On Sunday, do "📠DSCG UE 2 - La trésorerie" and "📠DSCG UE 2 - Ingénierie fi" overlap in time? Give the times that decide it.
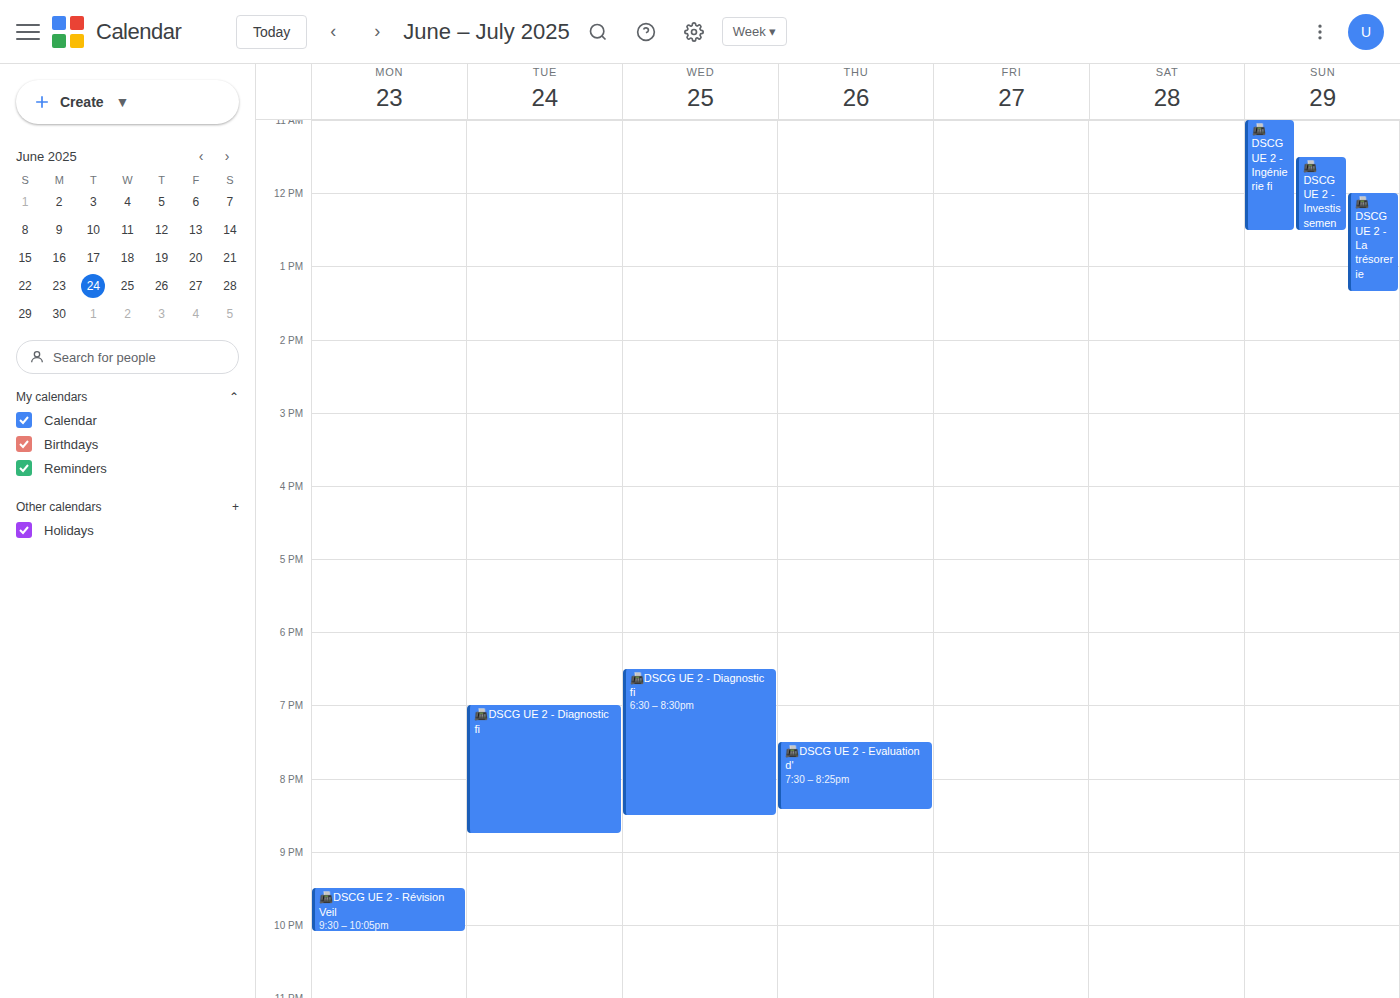
"📠DSCG UE 2 - La trésorerie" starts at 12:00 PM, before "📠DSCG UE 2 - Ingénierie fi" ends at 12:30 PM -- they overlap.